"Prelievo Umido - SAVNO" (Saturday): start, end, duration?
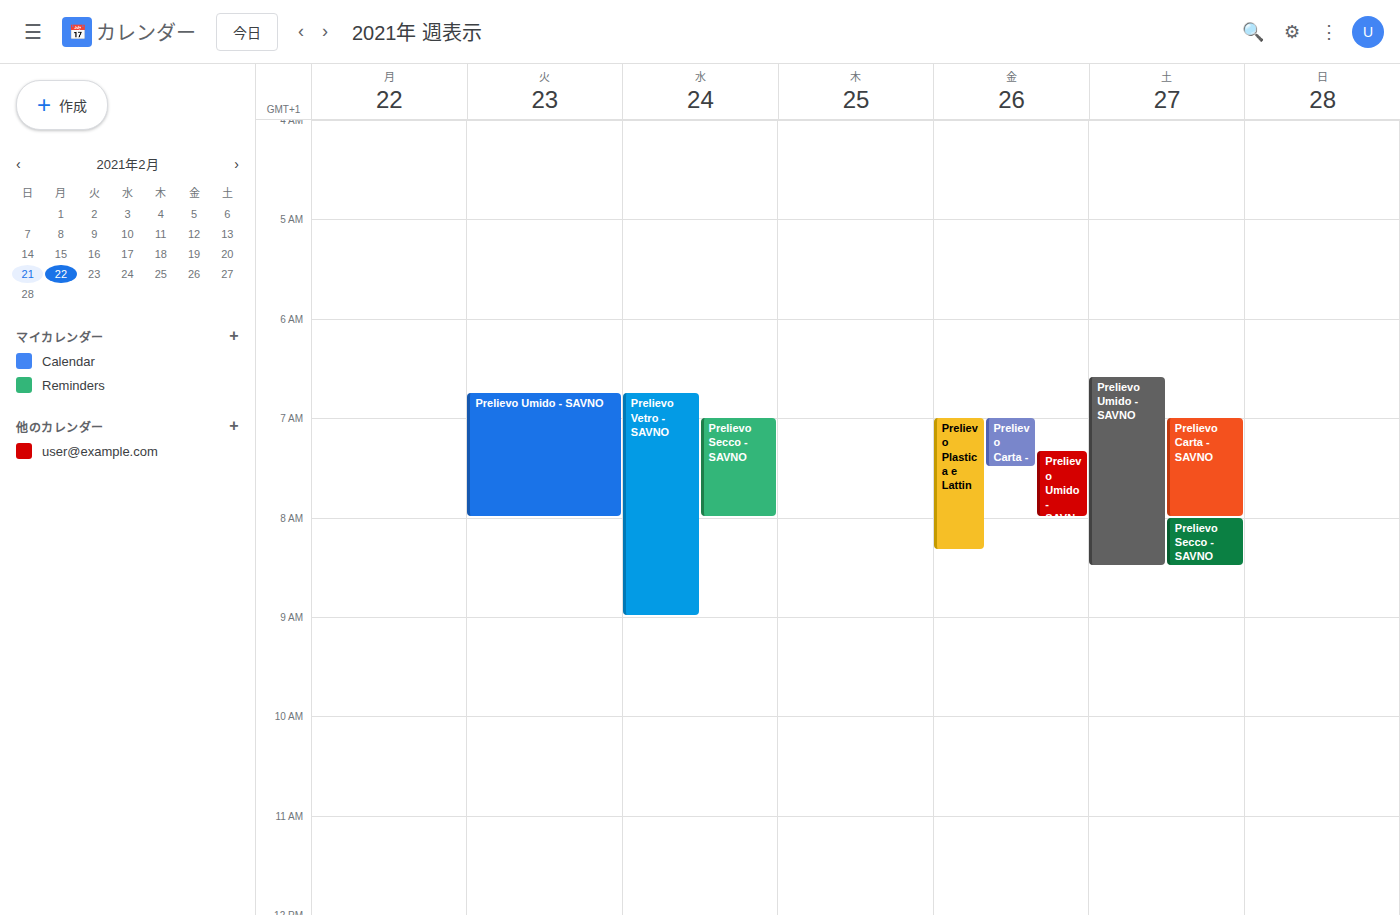
6:35 AM to 8:30 AM, 1 hour 55 minutes